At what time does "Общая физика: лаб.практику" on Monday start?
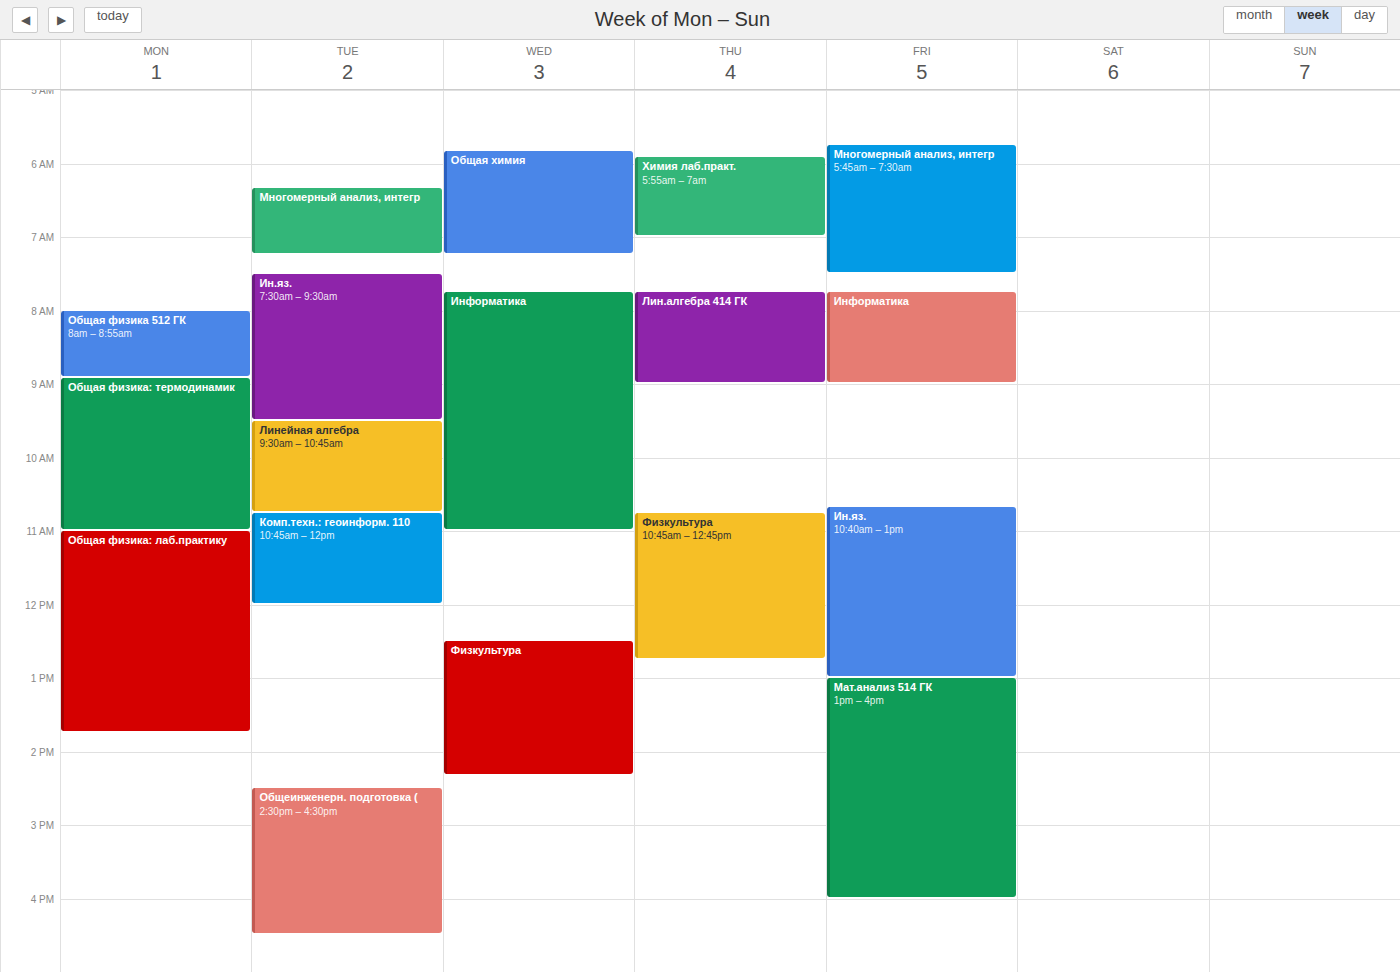
11:00 AM